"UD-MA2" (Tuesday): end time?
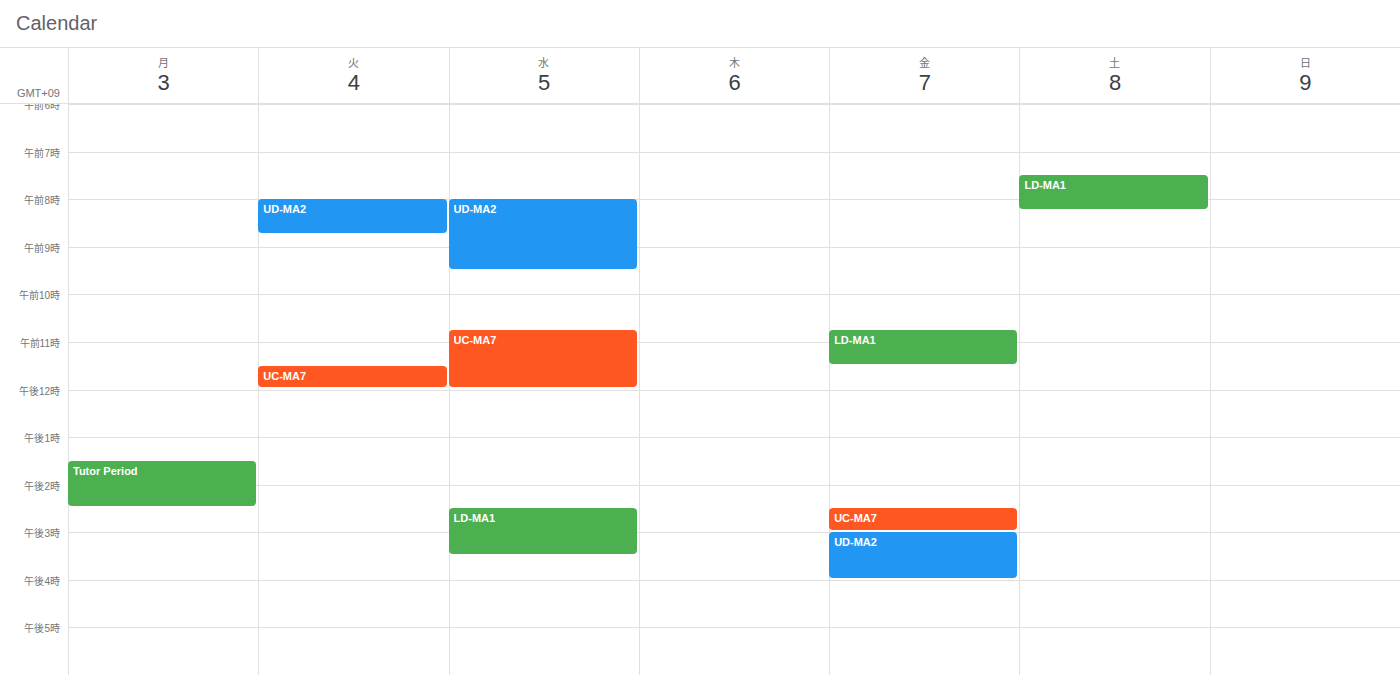
8:45 AM